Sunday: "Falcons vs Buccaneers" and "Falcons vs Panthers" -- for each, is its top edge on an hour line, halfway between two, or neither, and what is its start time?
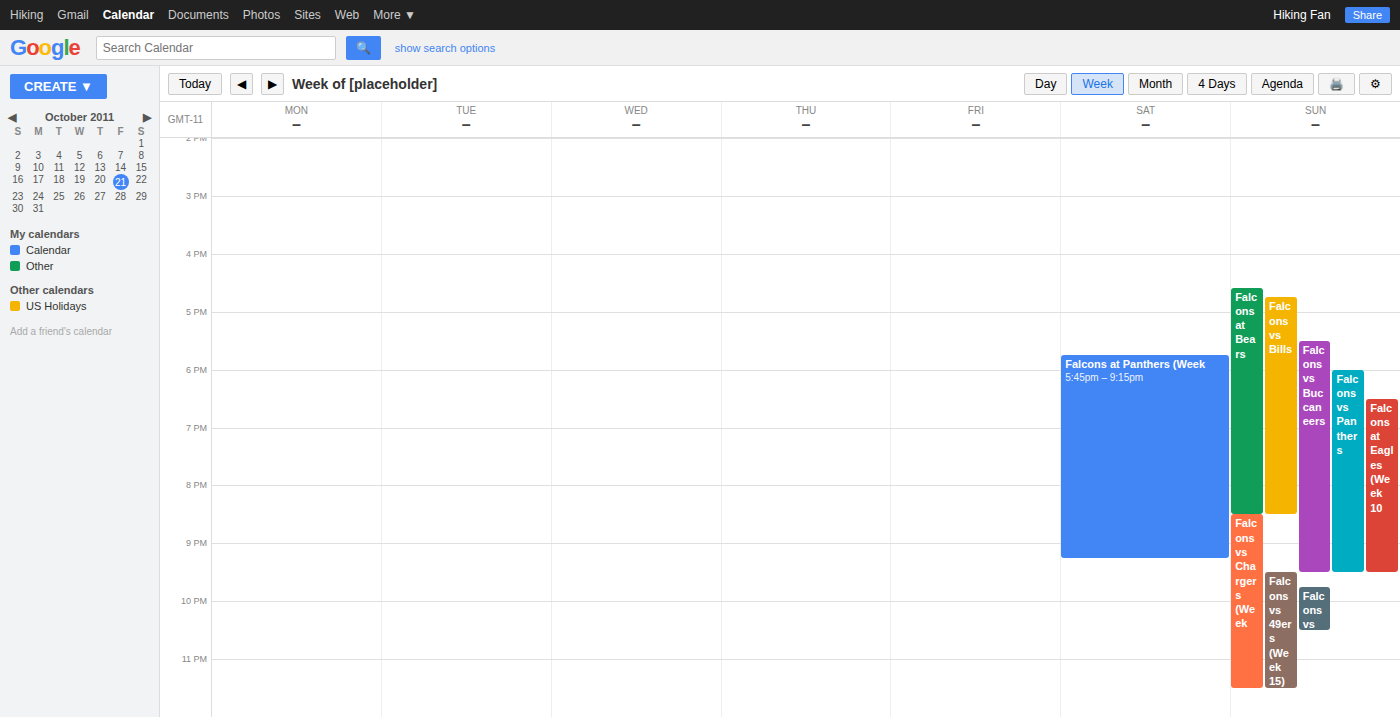
"Falcons vs Buccaneers": 5:30 PM, halfway between the 5 PM and 6 PM lines. "Falcons vs Panthers": 6:00 PM, exactly on the 6 PM line.